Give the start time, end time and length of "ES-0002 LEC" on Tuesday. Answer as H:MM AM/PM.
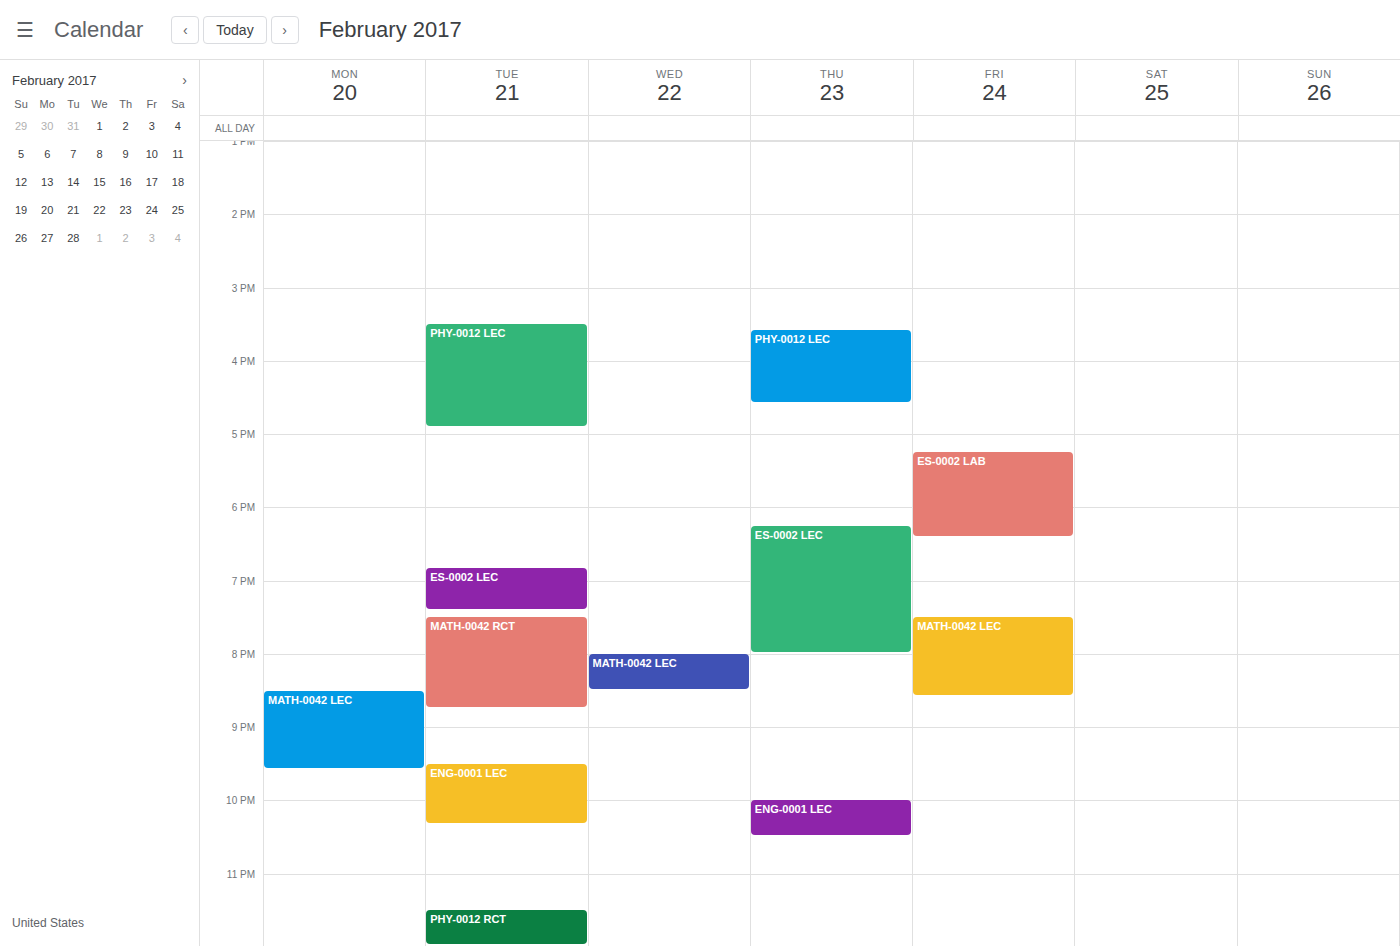
6:50 PM to 7:25 PM, 35 minutes